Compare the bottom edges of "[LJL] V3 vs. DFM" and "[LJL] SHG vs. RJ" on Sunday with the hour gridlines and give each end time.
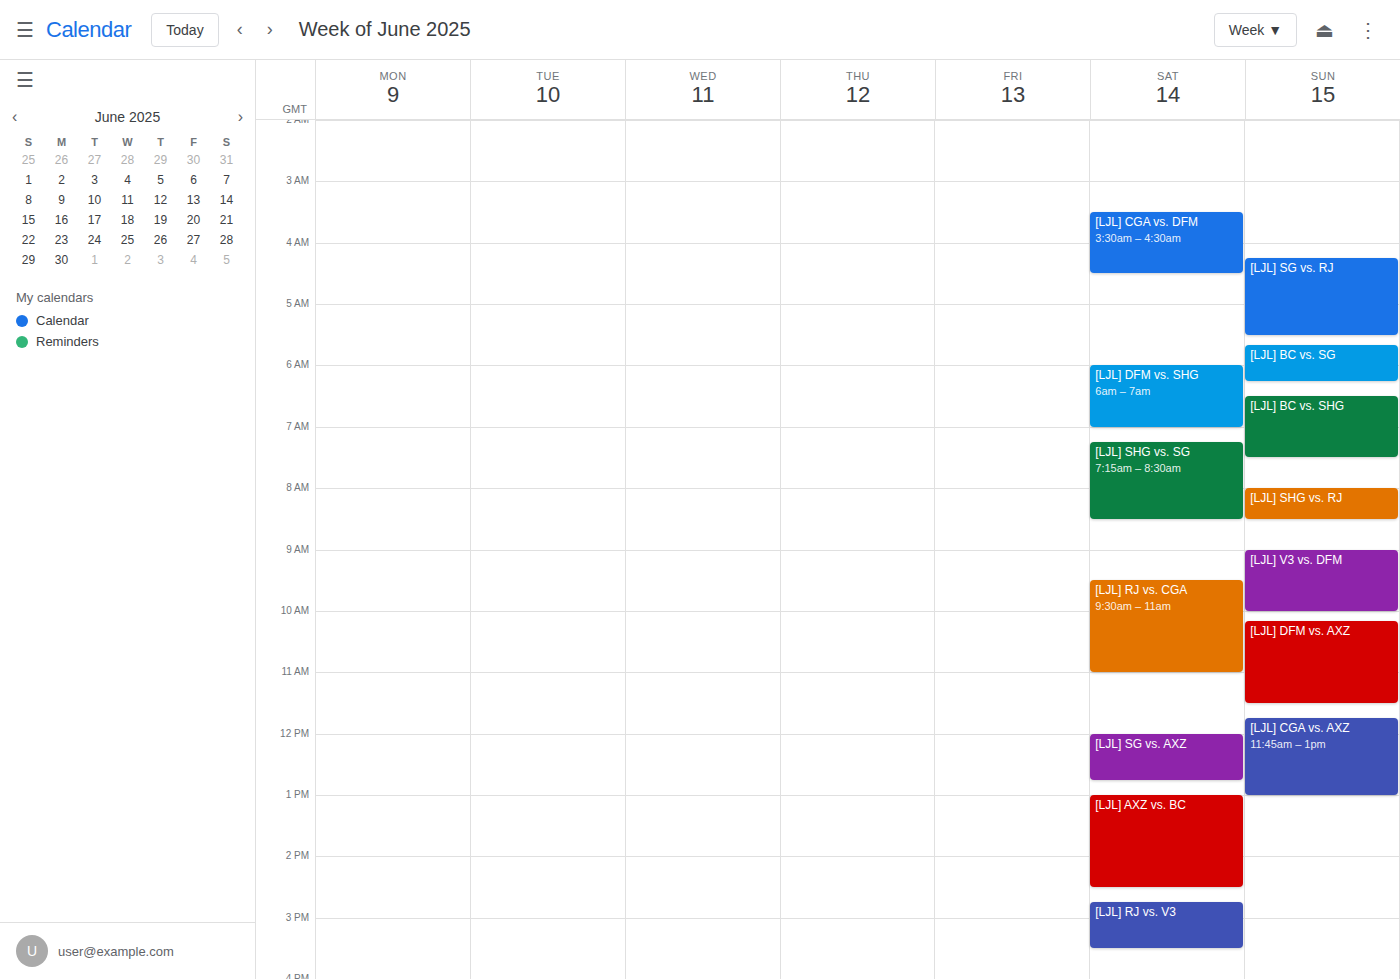
"[LJL] V3 vs. DFM": 10:00 AM, exactly on the 10 AM line. "[LJL] SHG vs. RJ": 8:30 AM, halfway between the 8 AM and 9 AM lines.